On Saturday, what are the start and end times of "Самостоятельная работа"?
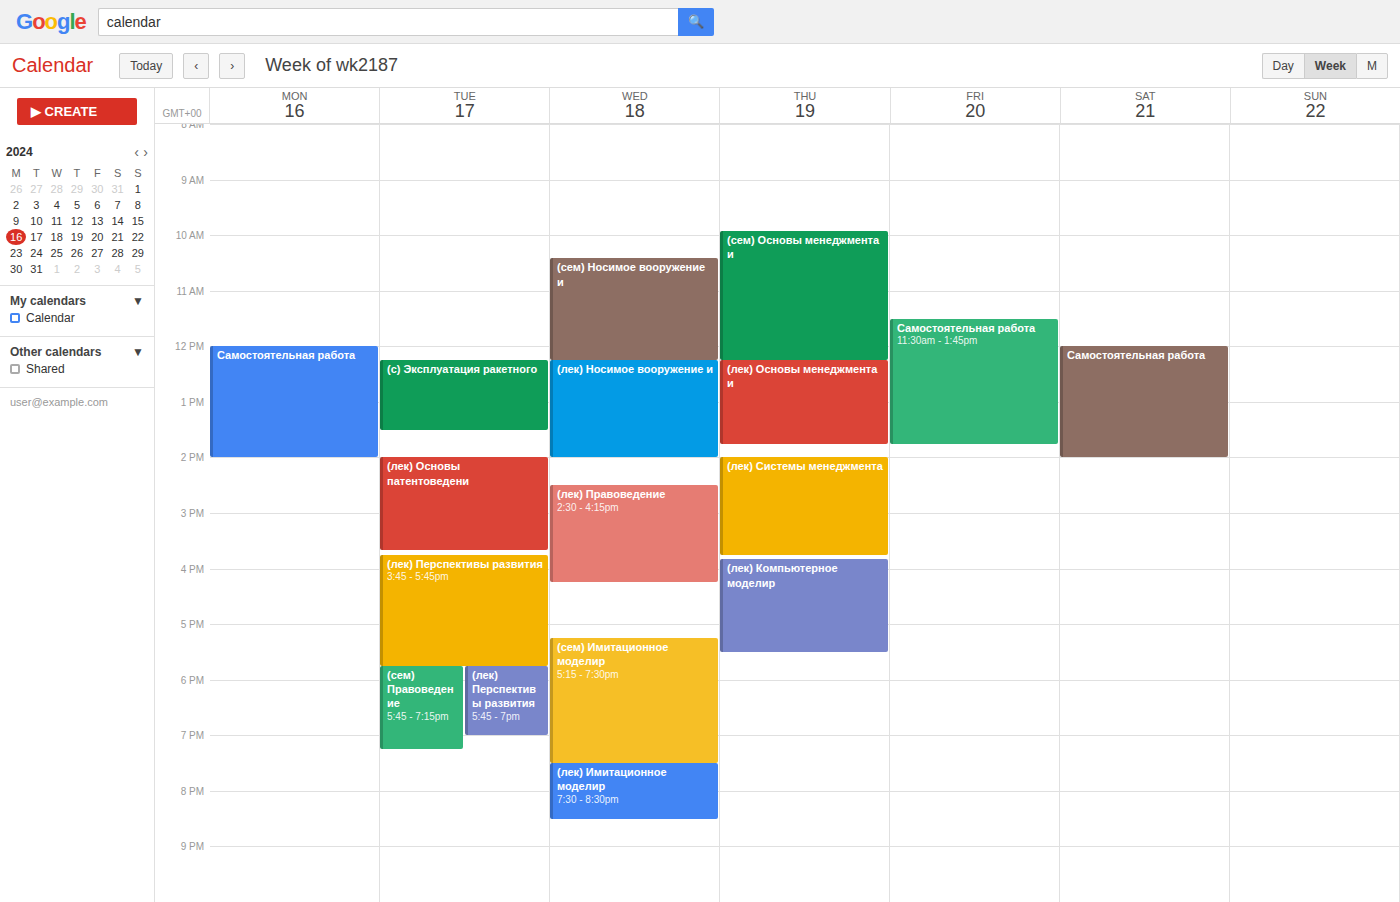
12:00 PM to 2:00 PM